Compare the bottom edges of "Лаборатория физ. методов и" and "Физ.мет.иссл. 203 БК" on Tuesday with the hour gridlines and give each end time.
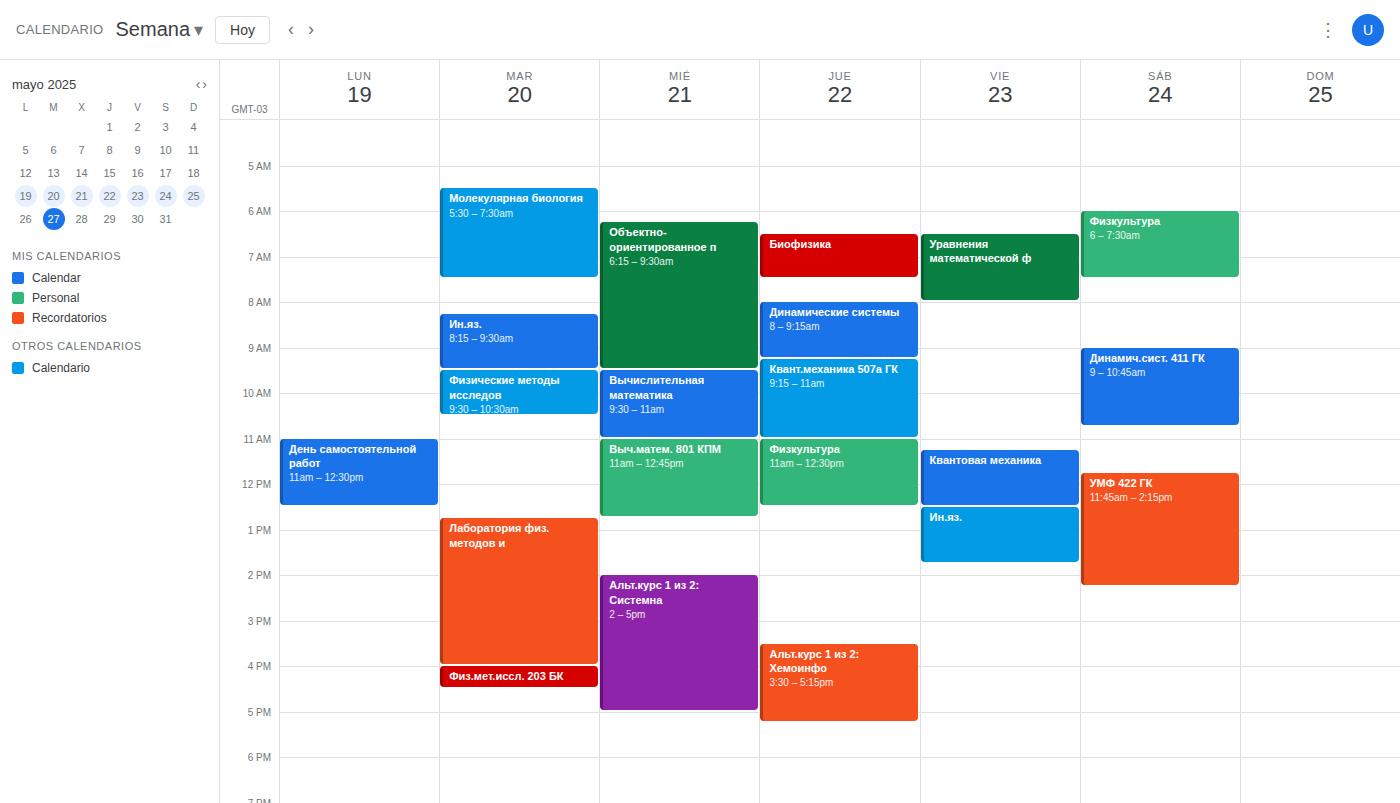
"Лаборатория физ. методов и": 4:00 PM, exactly on the 4 PM line. "Физ.мет.иссл. 203 БК": 4:30 PM, halfway between the 4 PM and 5 PM lines.